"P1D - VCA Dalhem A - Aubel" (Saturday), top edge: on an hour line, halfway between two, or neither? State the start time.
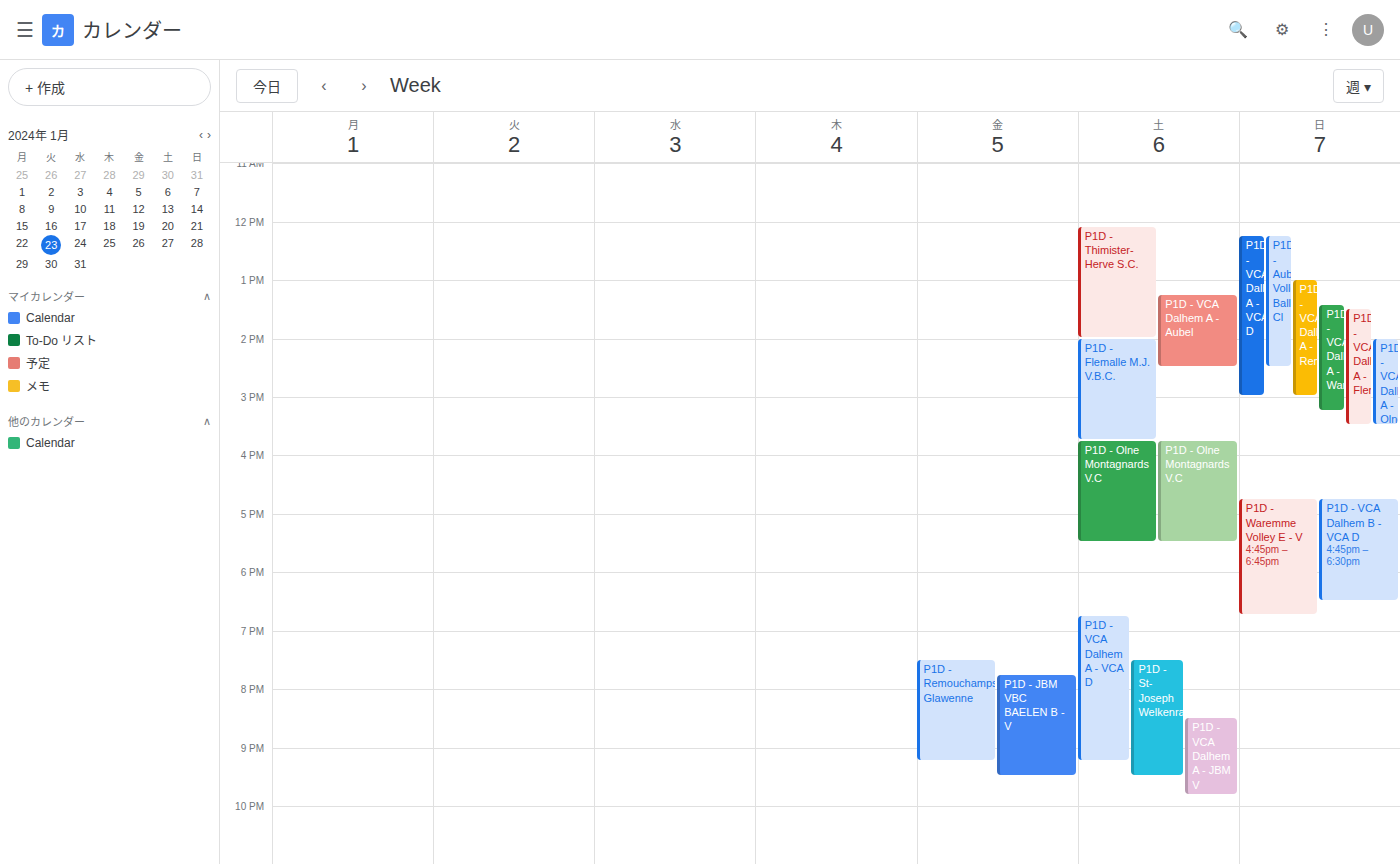
1:15 PM -- neither: a quarter of the way from the 1 PM line to the 2 PM line.